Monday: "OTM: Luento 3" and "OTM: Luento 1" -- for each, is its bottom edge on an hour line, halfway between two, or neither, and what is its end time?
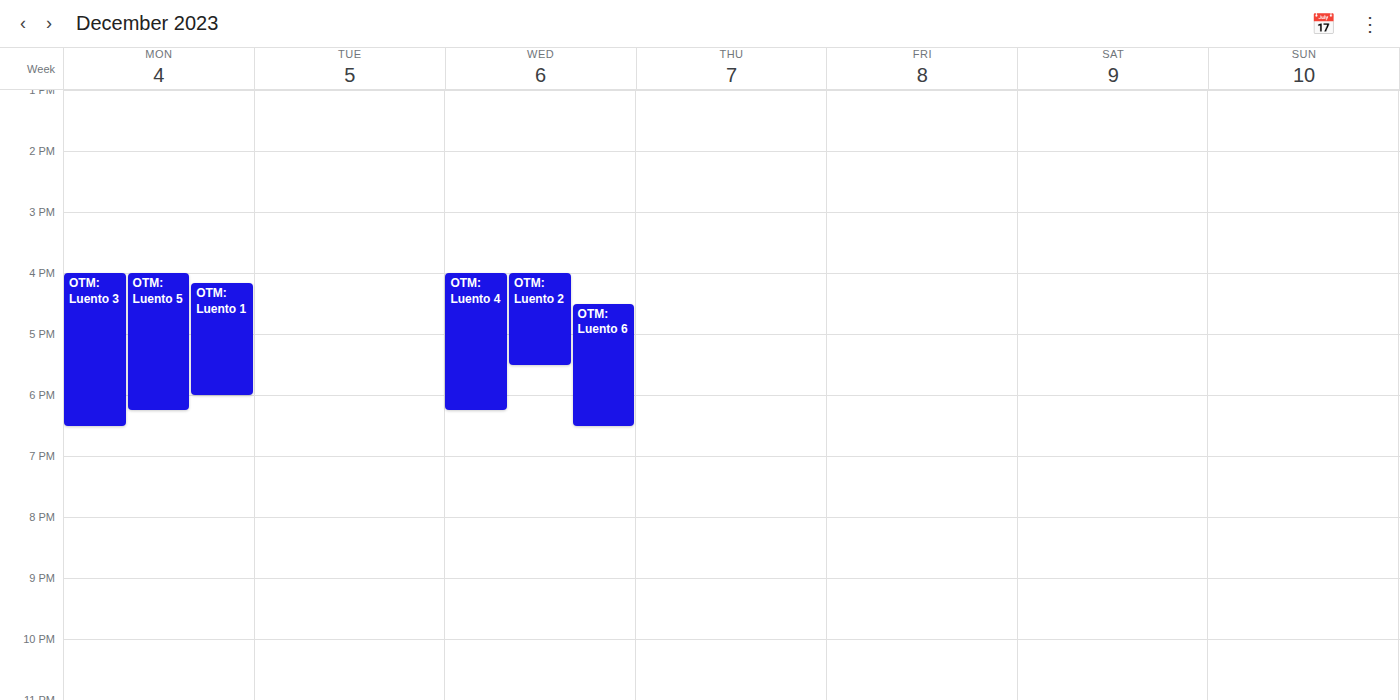
"OTM: Luento 3": 6:30 PM, halfway between the 6 PM and 7 PM lines. "OTM: Luento 1": 6:00 PM, exactly on the 6 PM line.